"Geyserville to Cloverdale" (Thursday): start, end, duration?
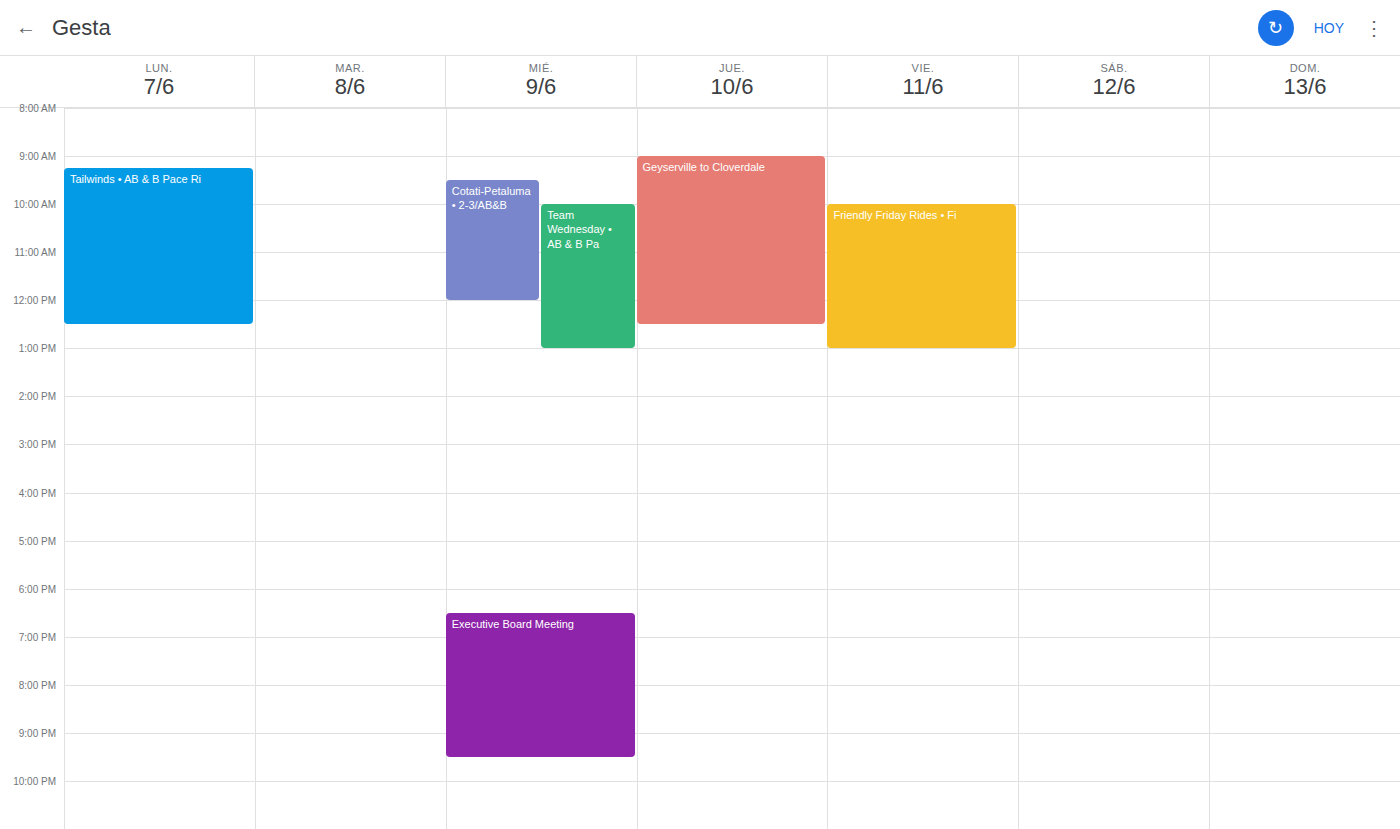
9:00 AM to 12:30 PM, 3 hours 30 minutes